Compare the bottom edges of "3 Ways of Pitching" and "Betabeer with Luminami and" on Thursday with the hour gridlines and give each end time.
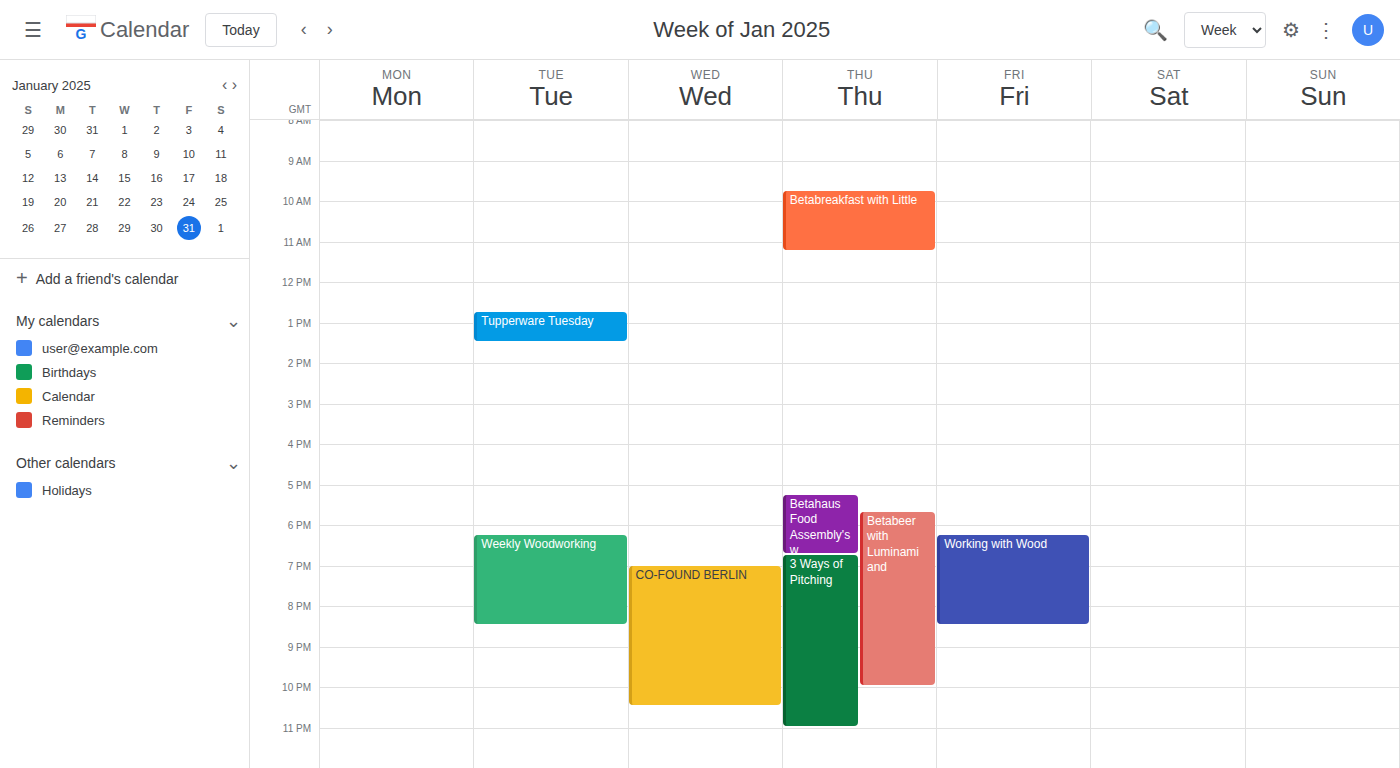
"3 Ways of Pitching": 11:00 PM, exactly on the 11 PM line. "Betabeer with Luminami and": 10:00 PM, exactly on the 10 PM line.